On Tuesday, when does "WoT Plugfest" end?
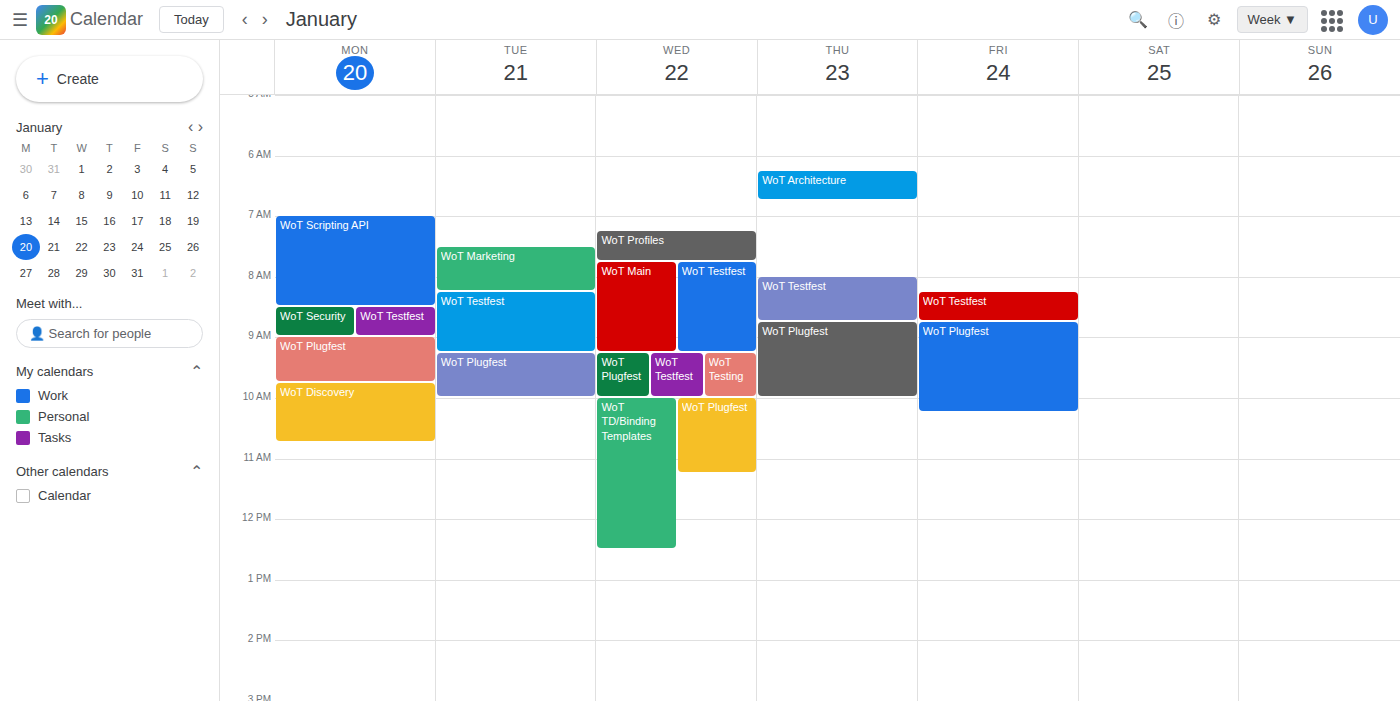
10:00 AM